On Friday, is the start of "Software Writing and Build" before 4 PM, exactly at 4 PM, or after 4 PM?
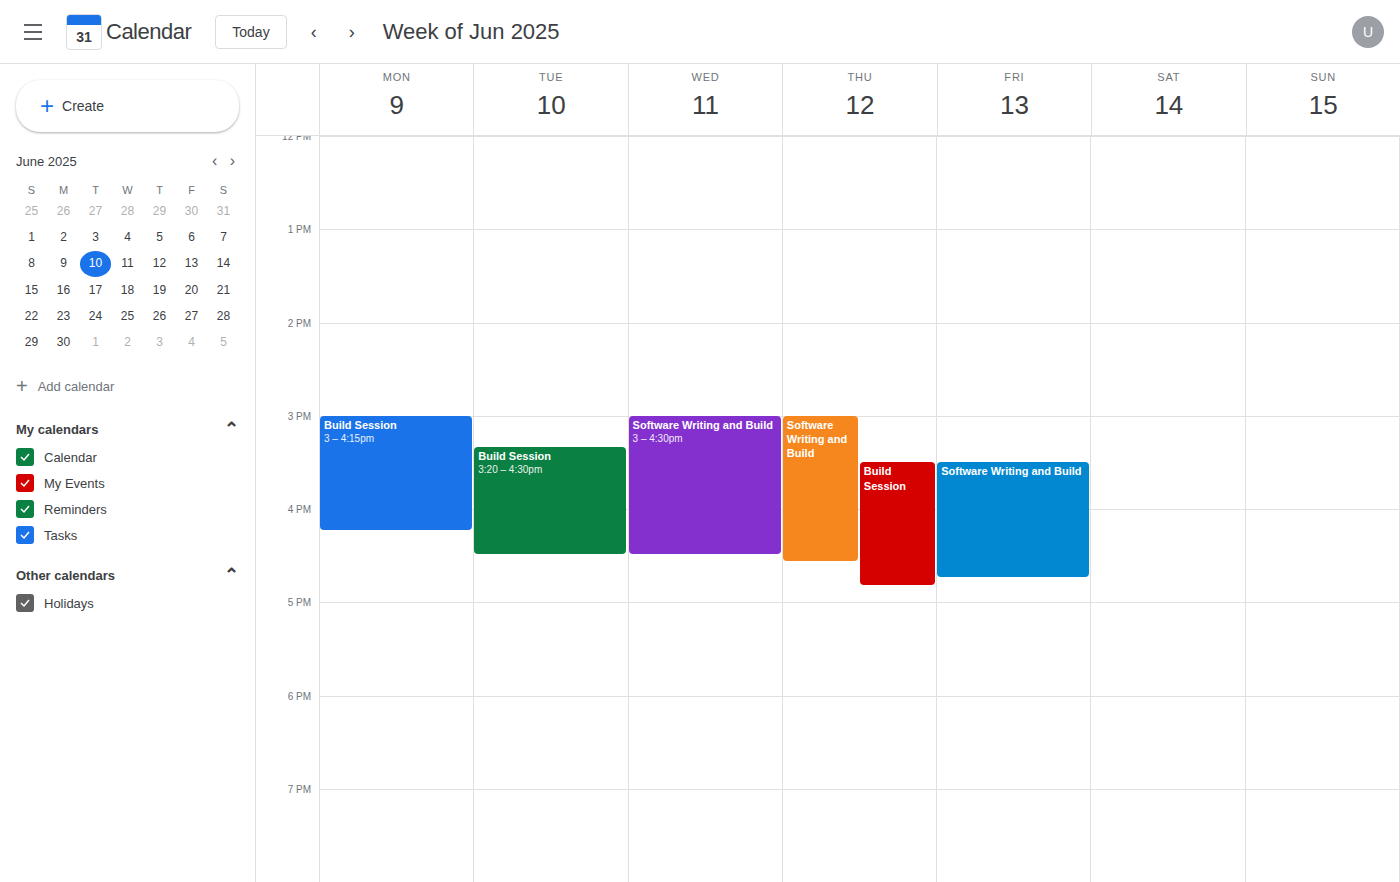
3:30 PM -- before 4 PM, 30 minutes above the 4 PM line.